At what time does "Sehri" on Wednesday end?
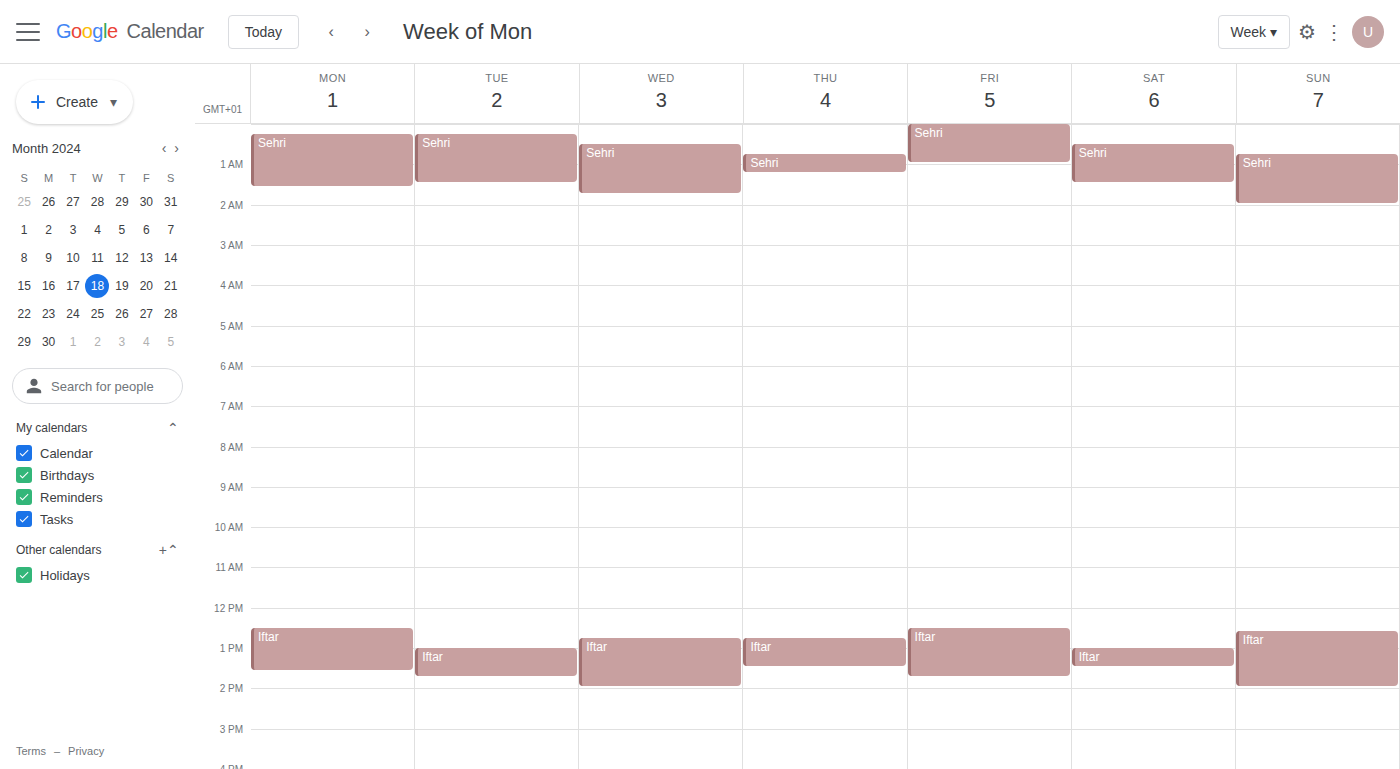
1:45 AM